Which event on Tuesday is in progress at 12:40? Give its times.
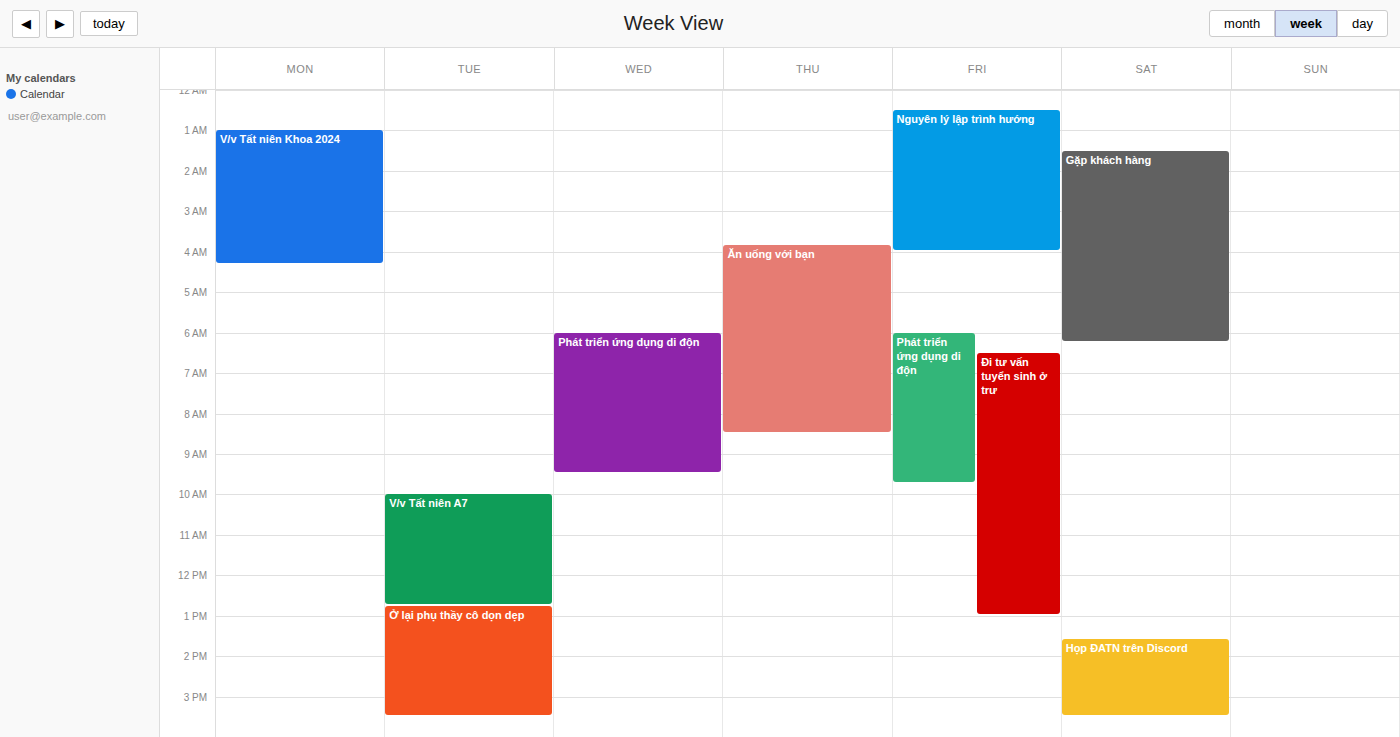
"V/v Tất niên A7", 10:00 to 12:45